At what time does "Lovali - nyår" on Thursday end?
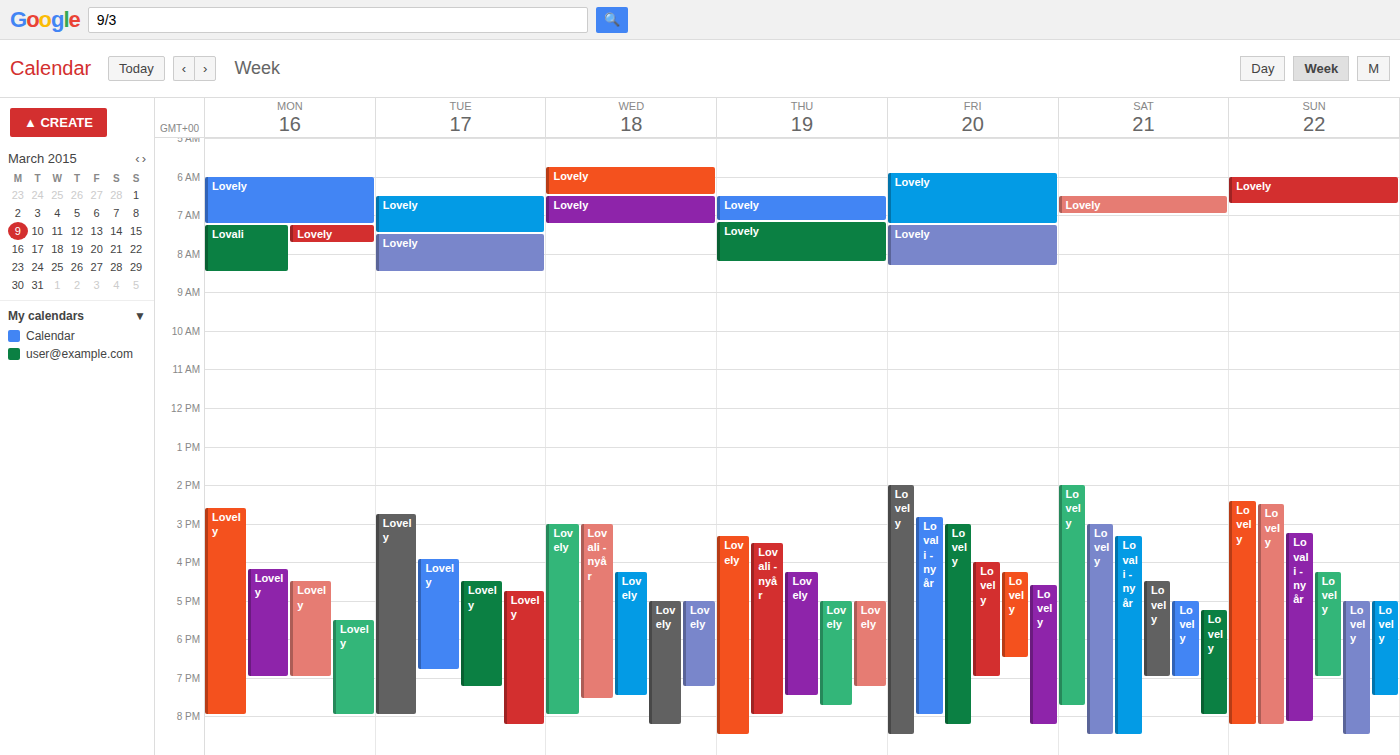
8:00 PM